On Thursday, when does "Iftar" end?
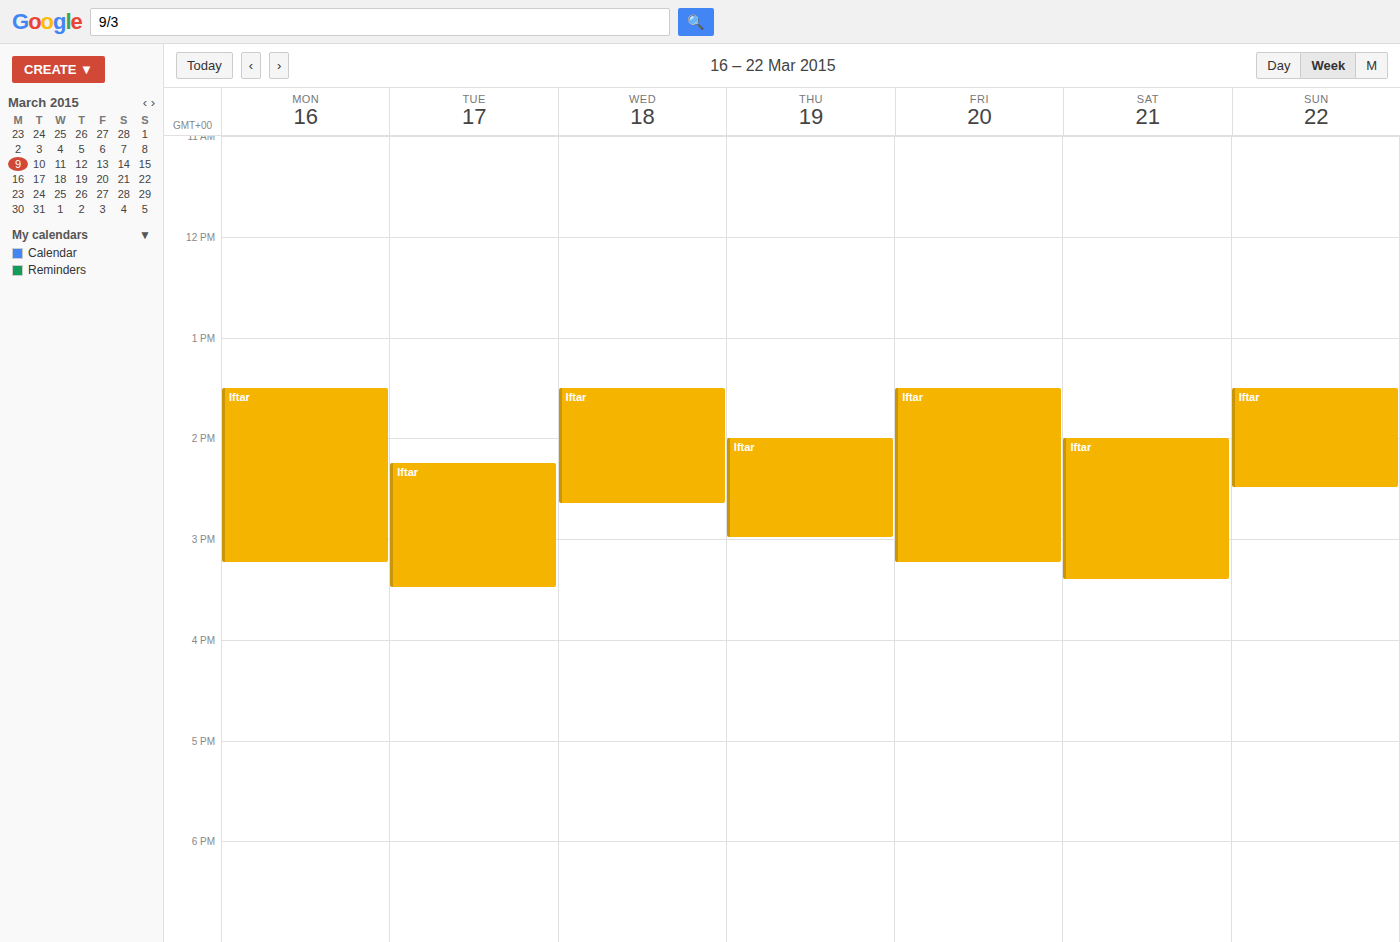
15:00